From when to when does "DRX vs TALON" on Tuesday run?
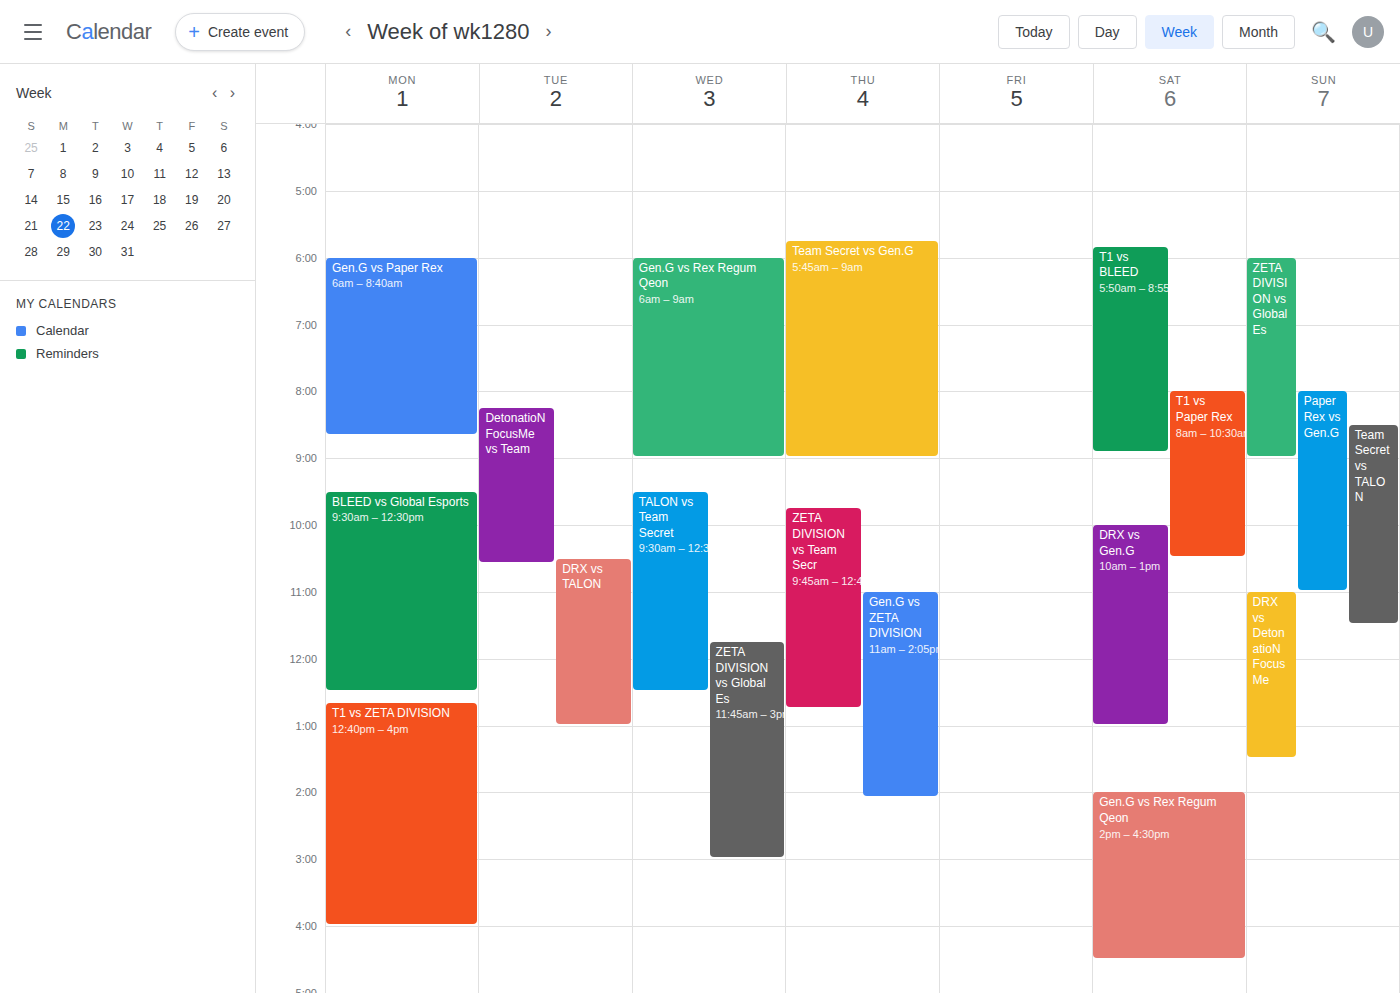
10:30 AM to 1:00 PM